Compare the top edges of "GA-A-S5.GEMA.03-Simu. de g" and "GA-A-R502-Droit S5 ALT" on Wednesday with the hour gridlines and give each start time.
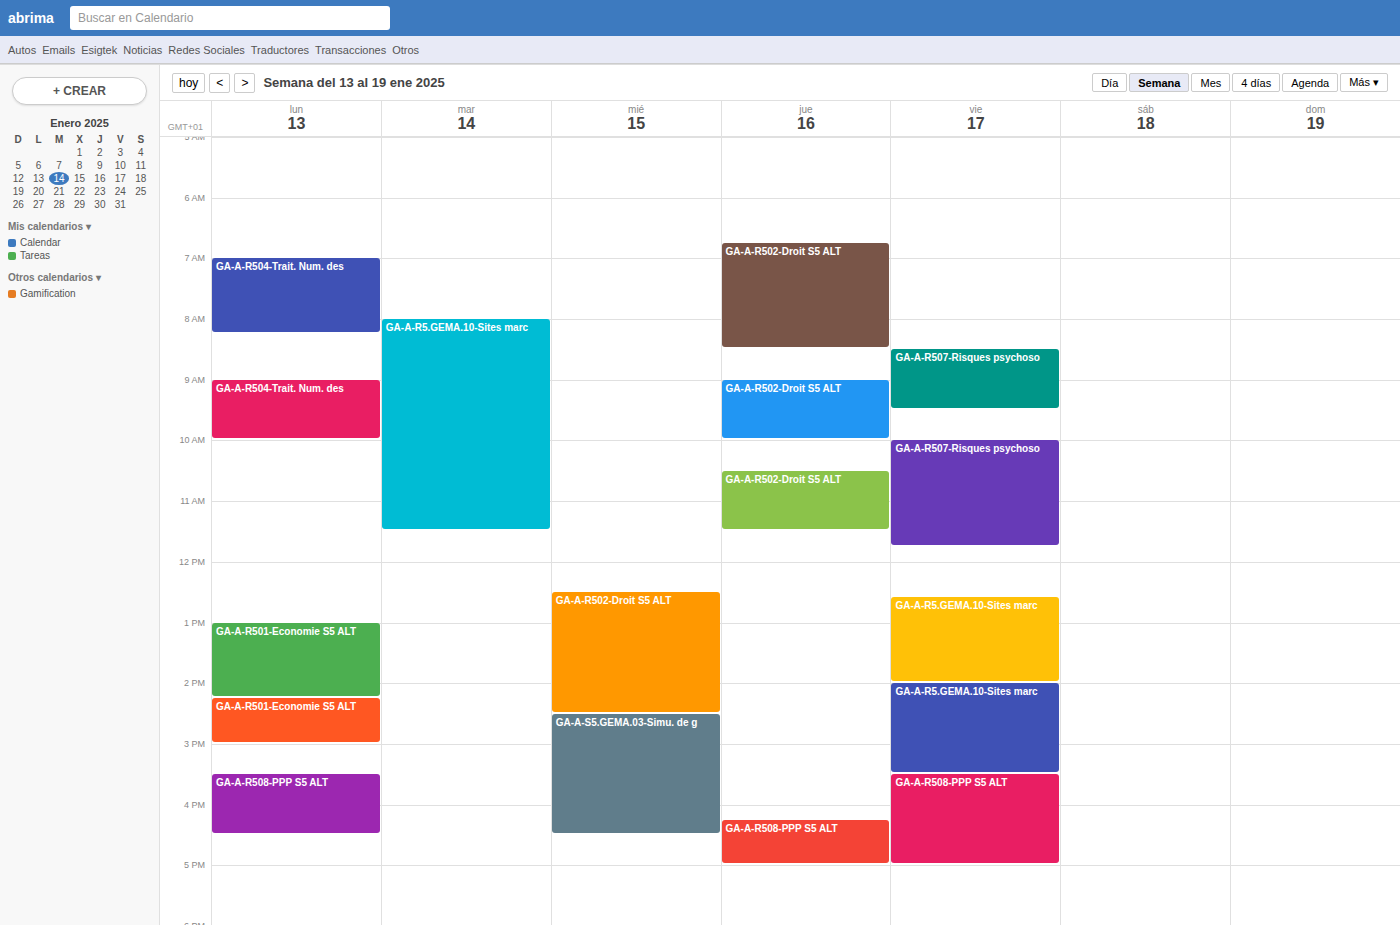
"GA-A-S5.GEMA.03-Simu. de g": 2:30 PM, halfway between the 2 PM and 3 PM lines. "GA-A-R502-Droit S5 ALT": 12:30 PM, halfway between the 12 PM and 1 PM lines.